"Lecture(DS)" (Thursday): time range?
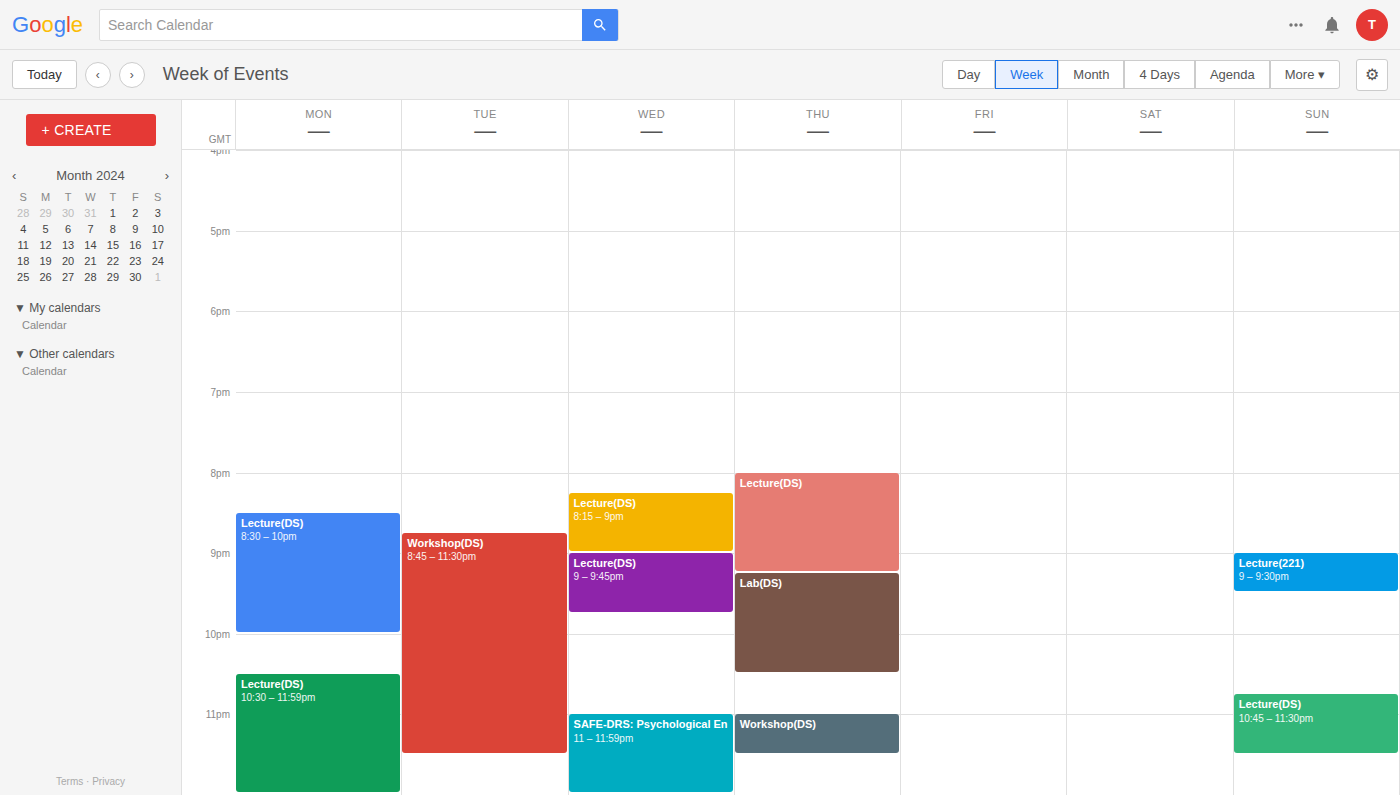
8:00 PM to 9:15 PM